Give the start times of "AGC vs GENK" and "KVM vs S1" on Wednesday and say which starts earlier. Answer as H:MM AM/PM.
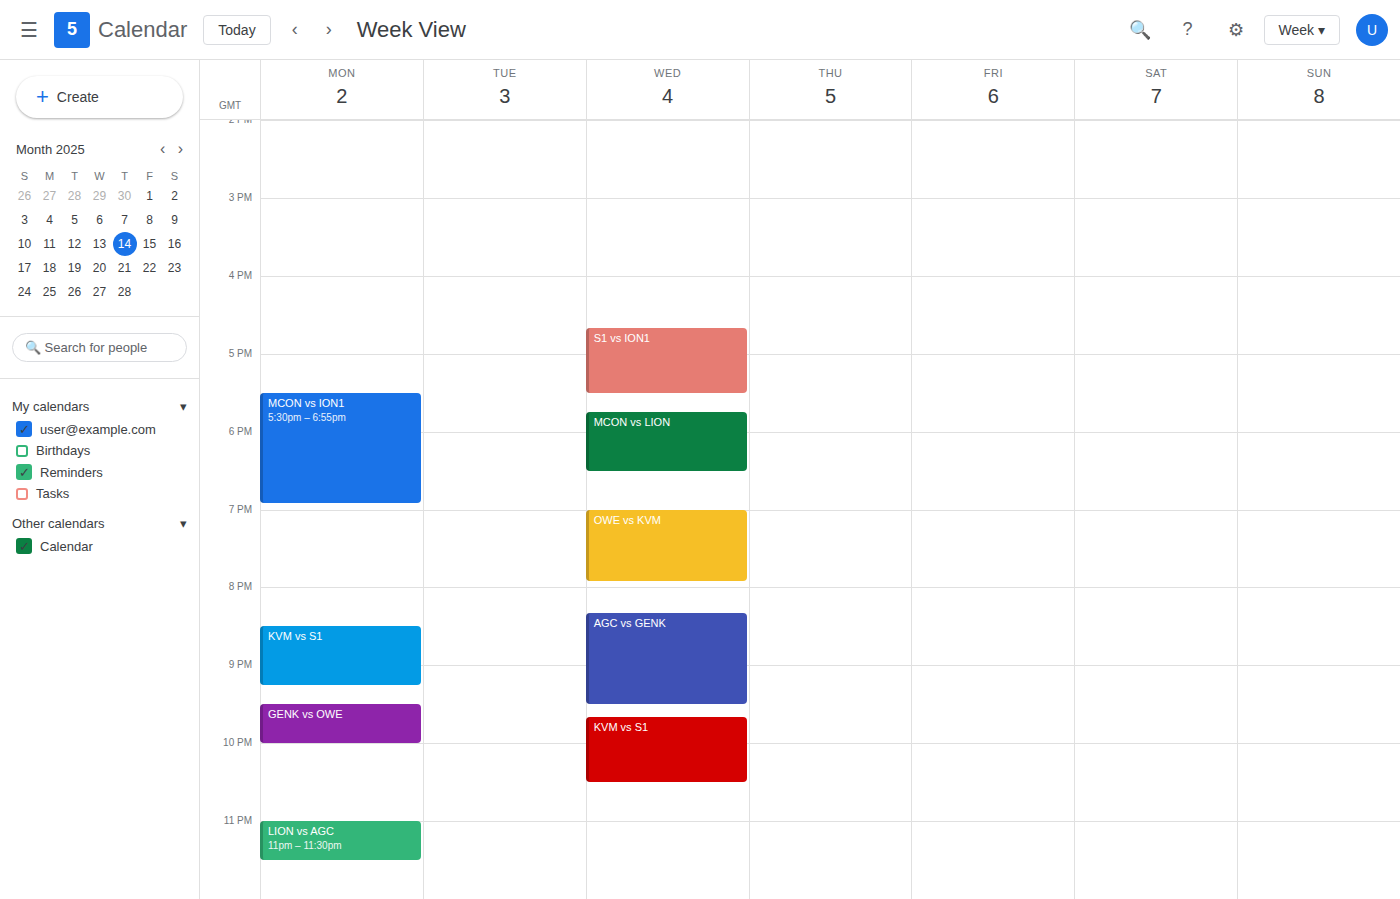
"AGC vs GENK" 8:20 PM; "KVM vs S1" 9:40 PM.